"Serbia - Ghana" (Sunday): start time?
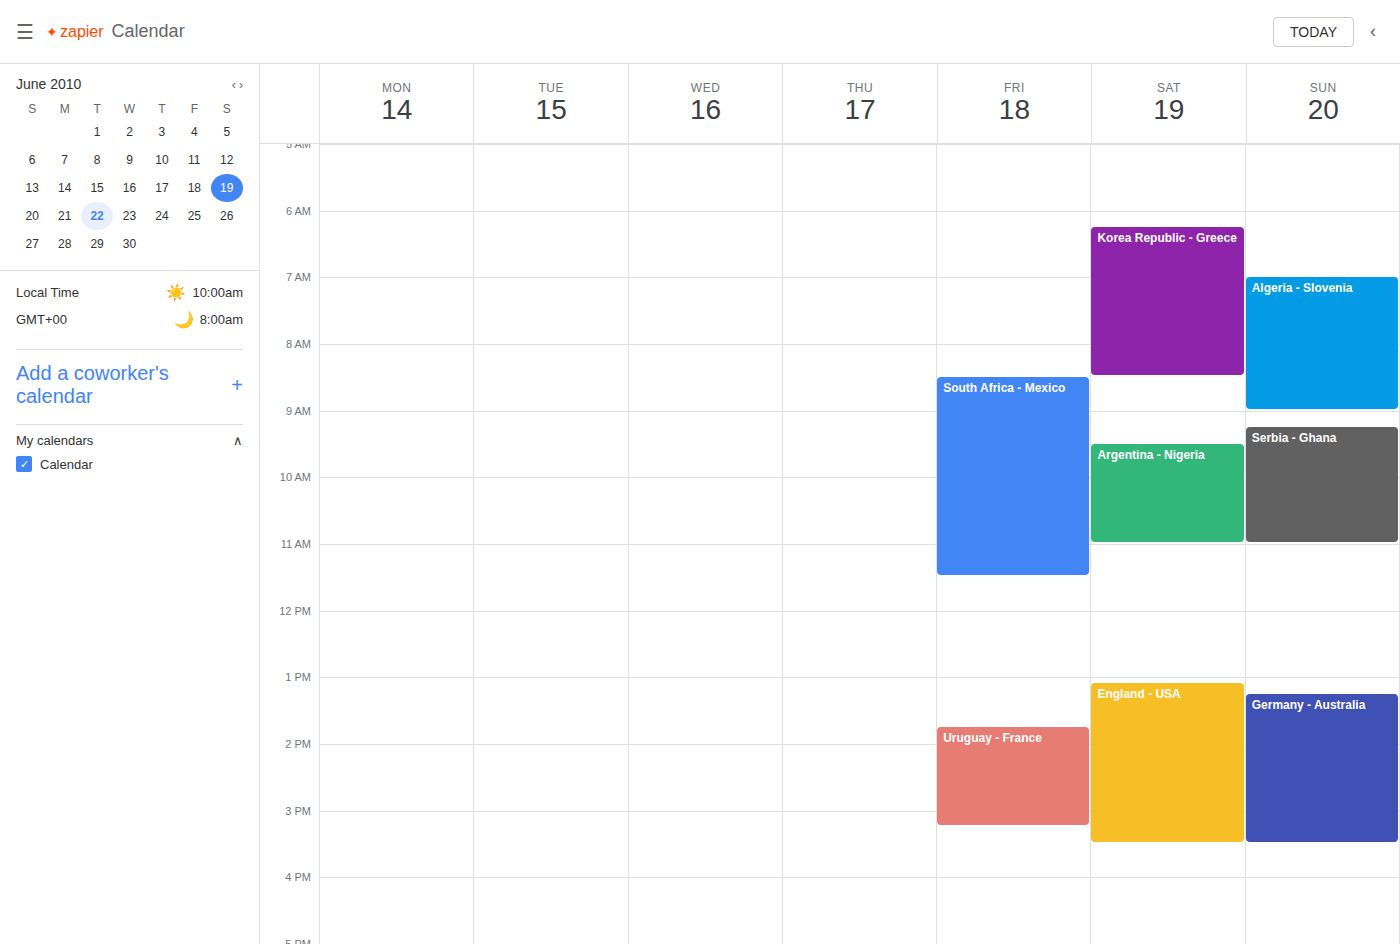
9:15 AM